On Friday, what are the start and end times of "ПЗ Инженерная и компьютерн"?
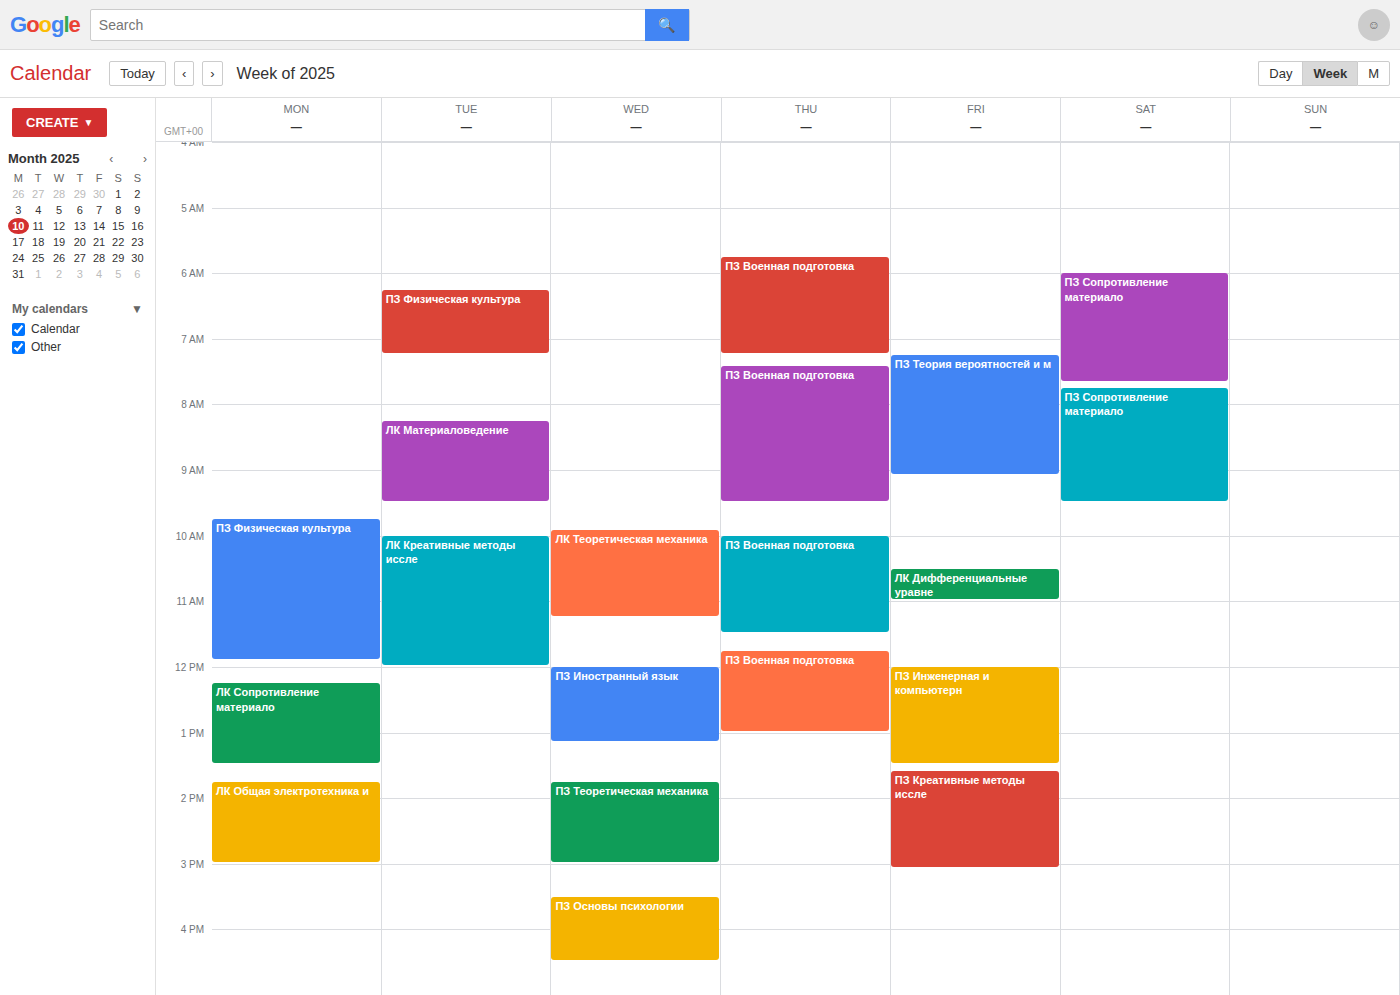
12:00 PM to 1:30 PM